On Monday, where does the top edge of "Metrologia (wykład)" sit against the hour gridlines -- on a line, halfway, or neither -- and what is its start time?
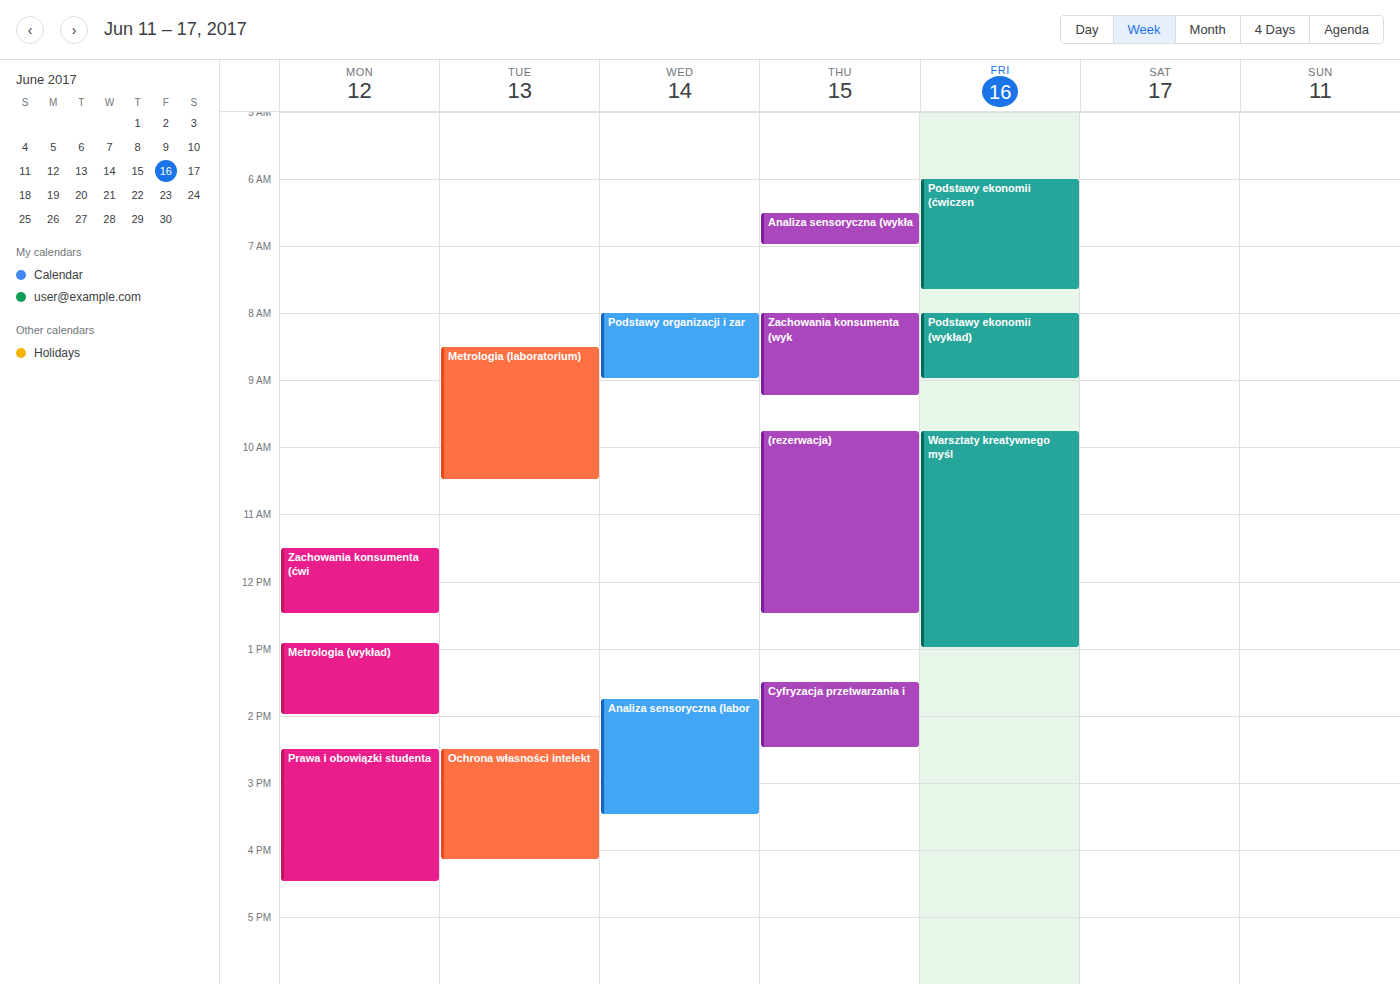
12:55 PM -- neither: 55 minutes below the 12 PM line and 5 minutes above the 1 PM line.